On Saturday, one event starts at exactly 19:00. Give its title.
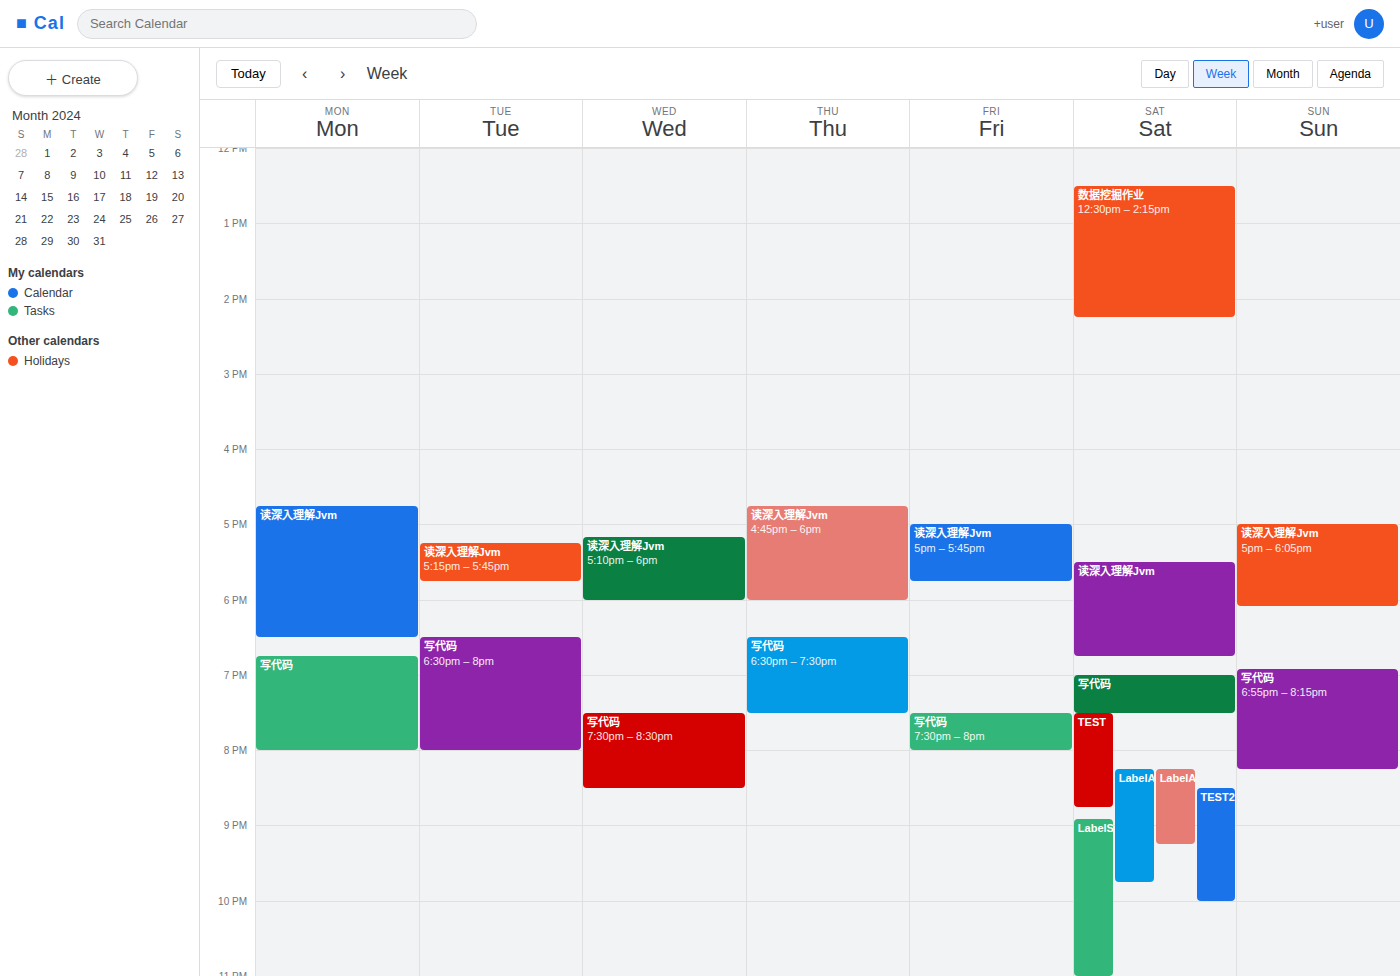
"写代码"